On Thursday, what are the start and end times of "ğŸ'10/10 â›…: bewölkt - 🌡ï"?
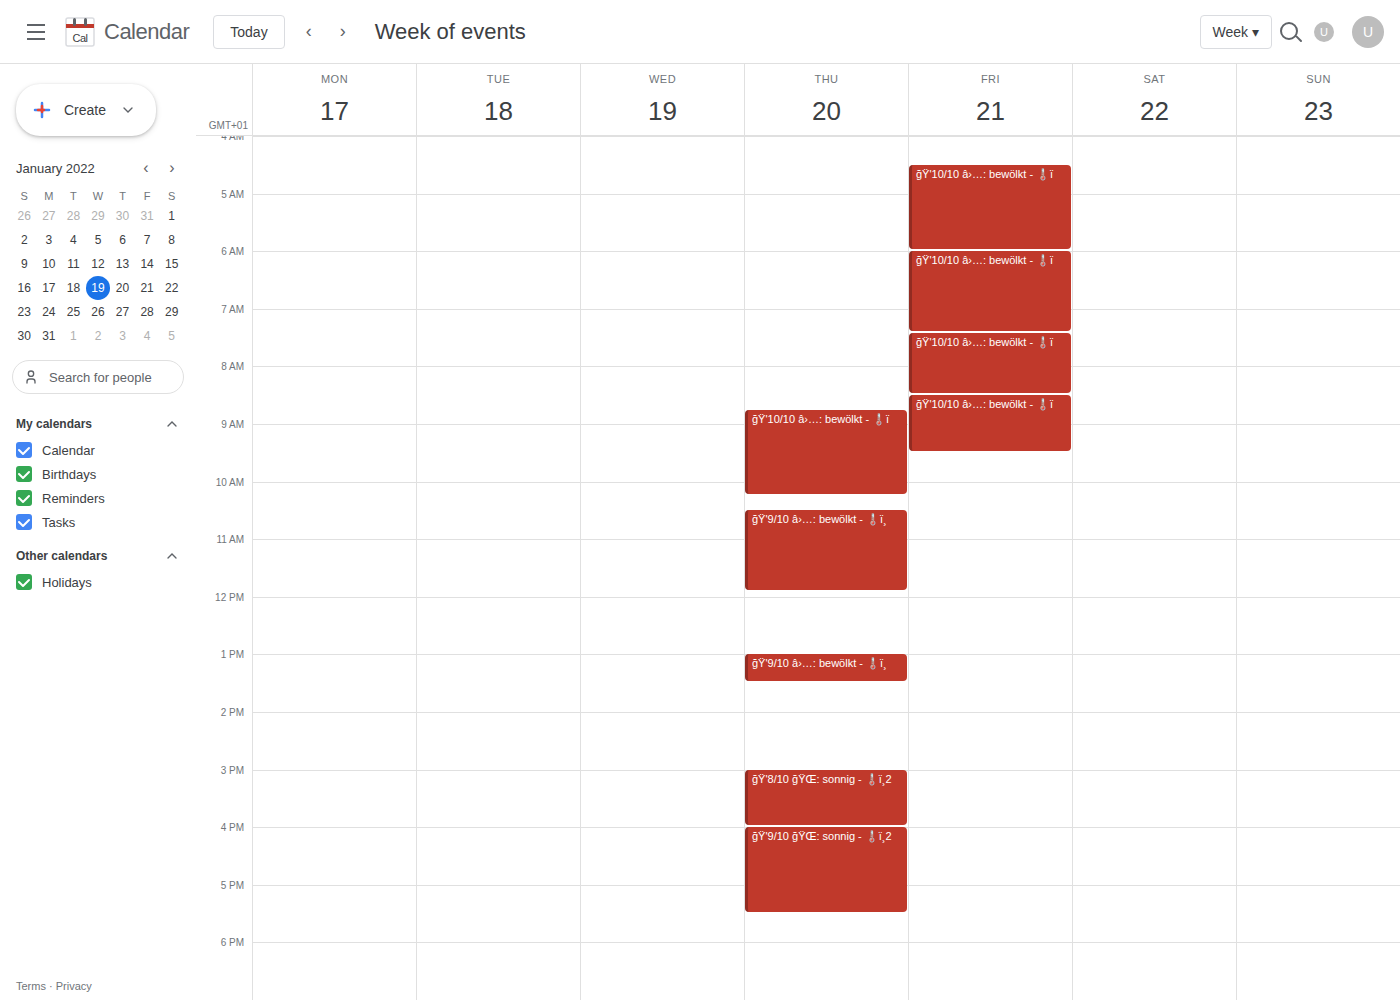
8:45 AM to 10:15 AM